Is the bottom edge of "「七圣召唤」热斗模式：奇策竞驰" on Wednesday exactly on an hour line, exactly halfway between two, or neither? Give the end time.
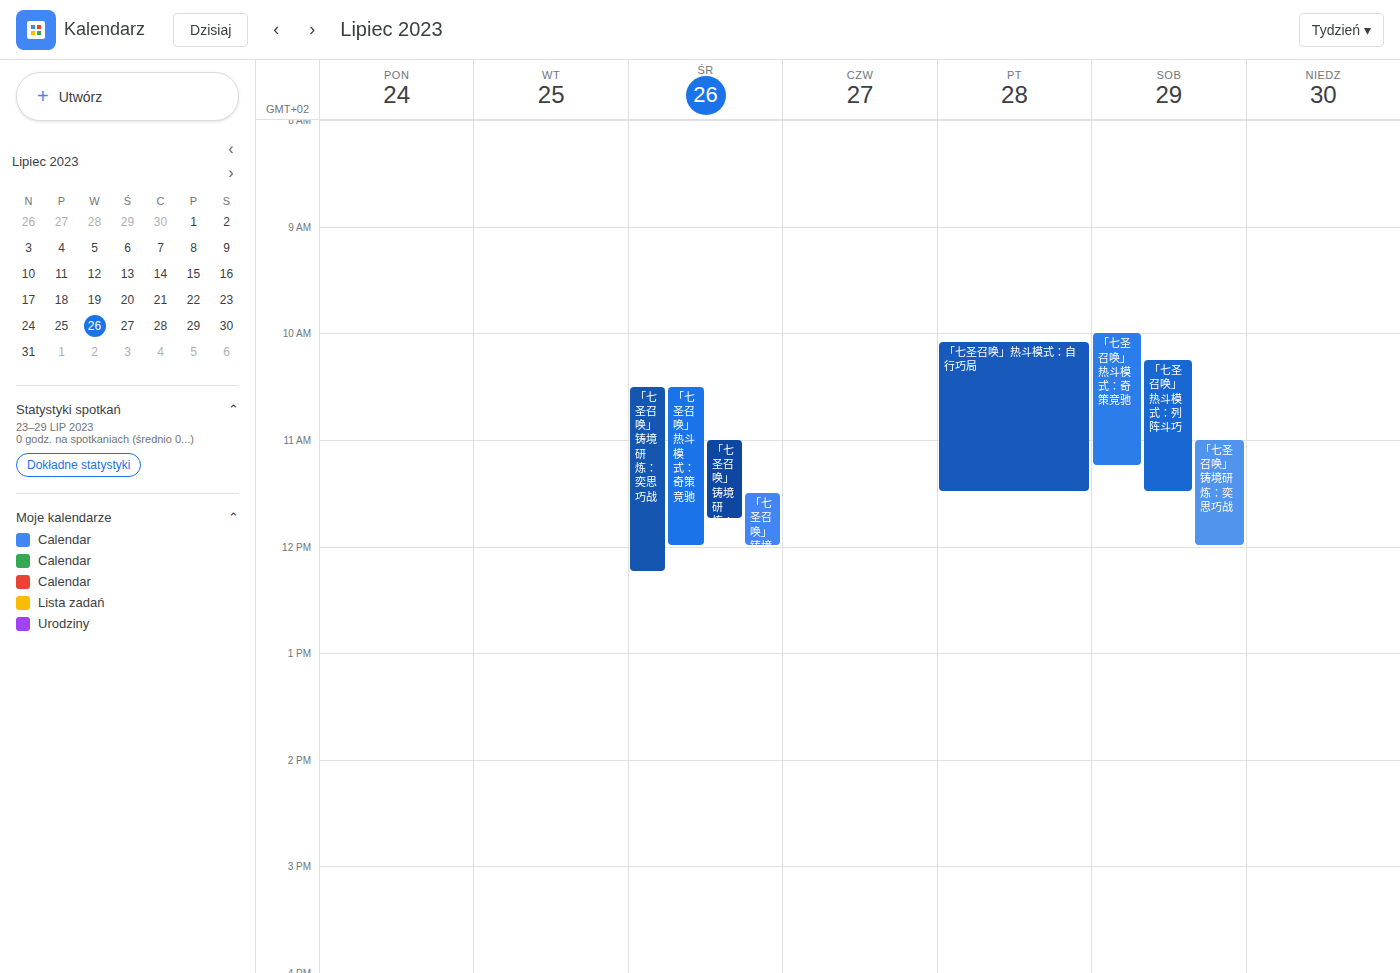
12:00 PM -- exactly on the 12 PM line.